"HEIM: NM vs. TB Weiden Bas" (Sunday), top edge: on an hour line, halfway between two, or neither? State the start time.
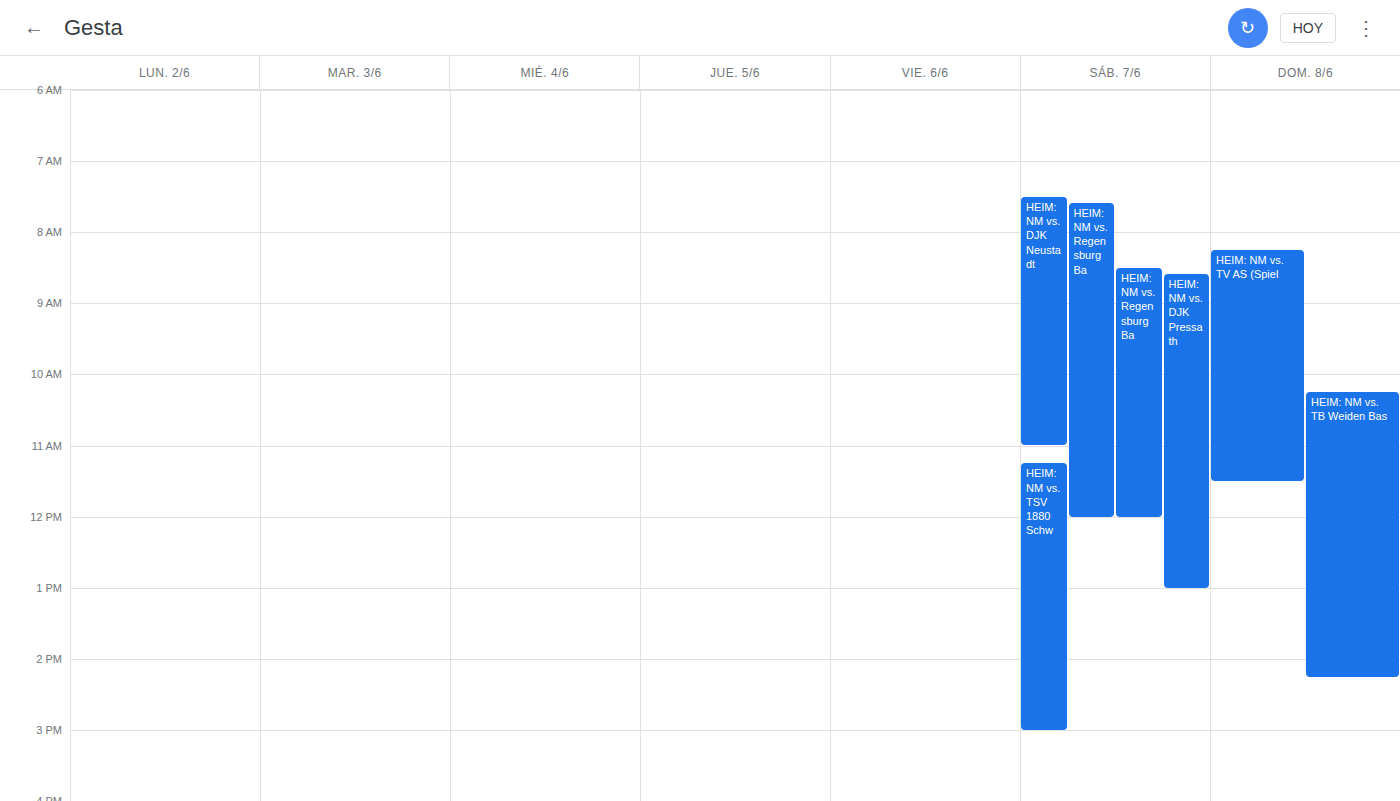
10:15 AM -- neither: a quarter of the way from the 10 AM line to the 11 AM line.